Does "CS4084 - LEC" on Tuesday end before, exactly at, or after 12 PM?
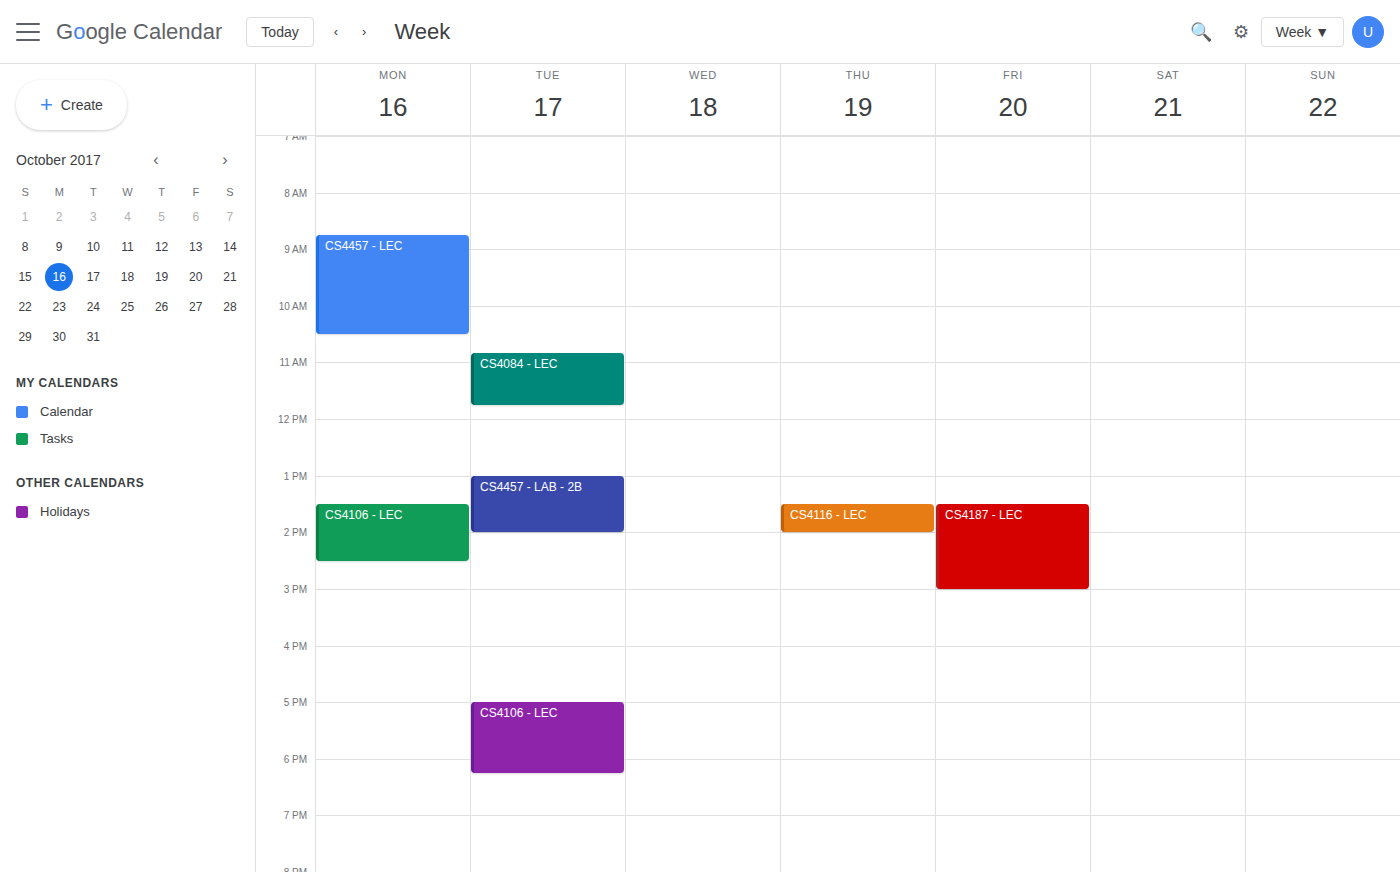
11:45 AM -- before 12 PM, 15 minutes above the 12 PM line.